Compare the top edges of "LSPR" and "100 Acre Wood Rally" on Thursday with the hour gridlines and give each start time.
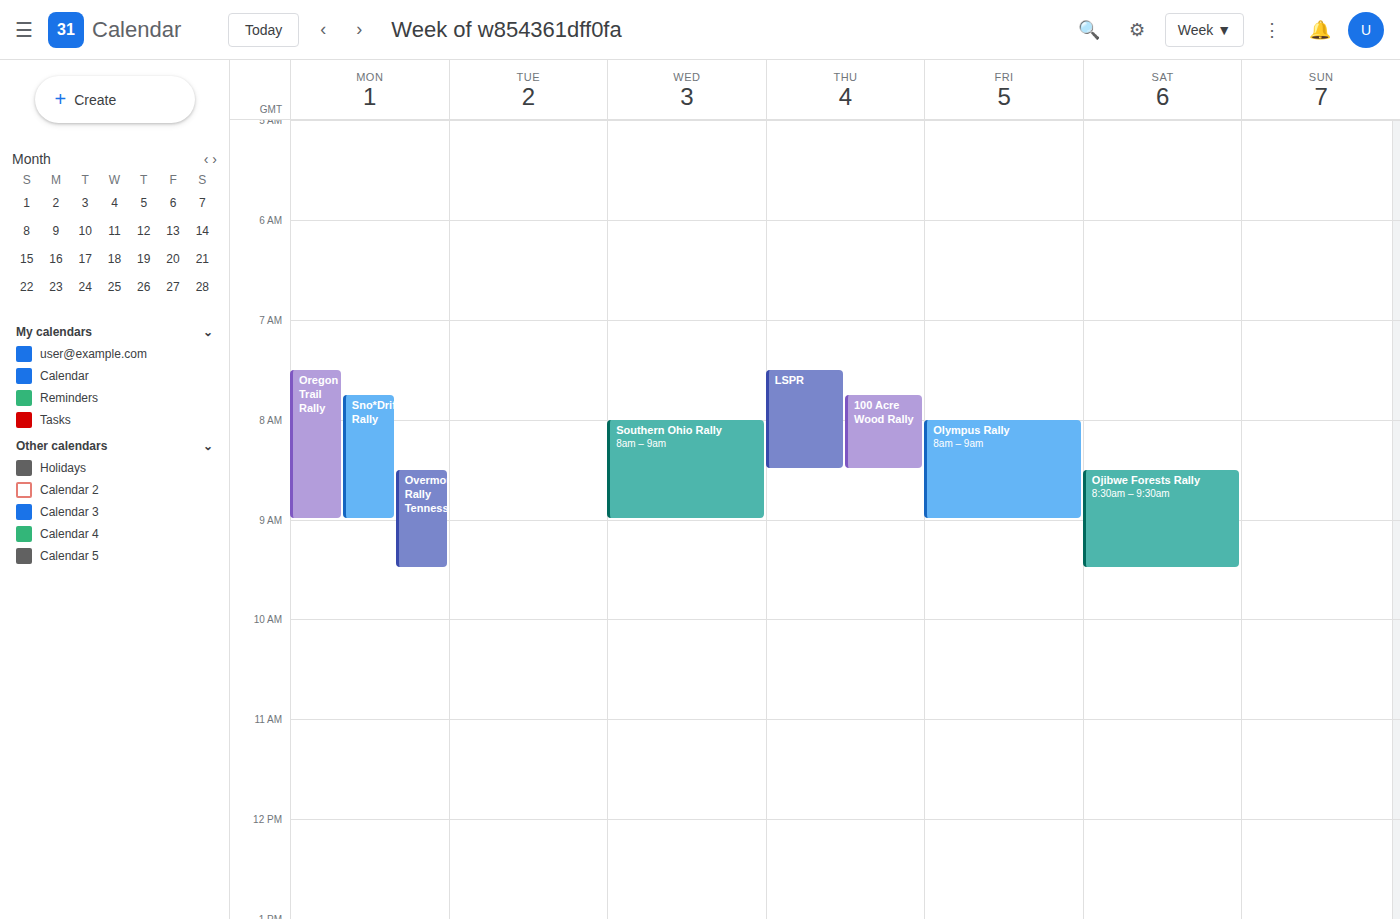
"LSPR": 7:30 AM, halfway between the 7 AM and 8 AM lines. "100 Acre Wood Rally": 7:45 AM, neither: three quarters of the way from the 7 AM line to the 8 AM line.